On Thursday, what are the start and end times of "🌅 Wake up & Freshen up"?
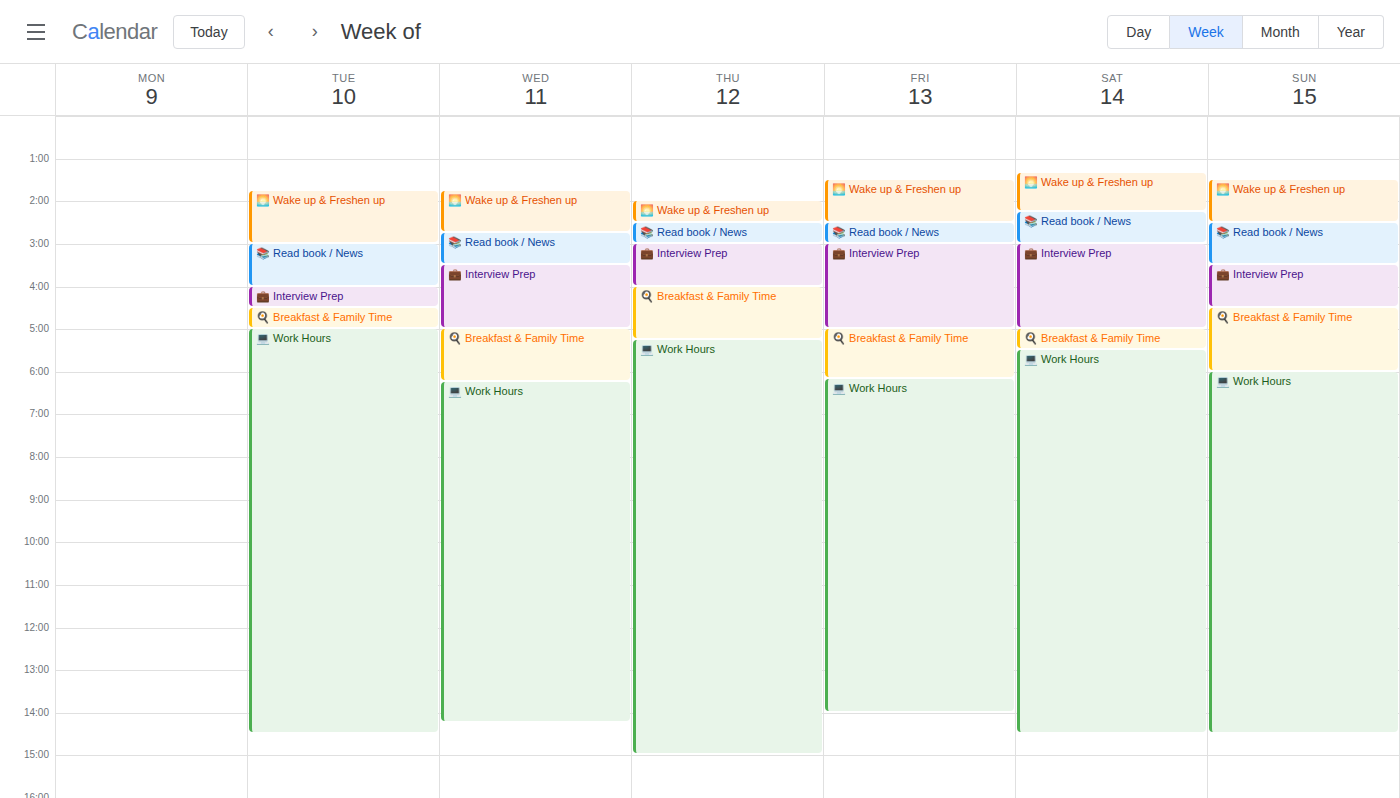
2:00 AM to 2:30 AM